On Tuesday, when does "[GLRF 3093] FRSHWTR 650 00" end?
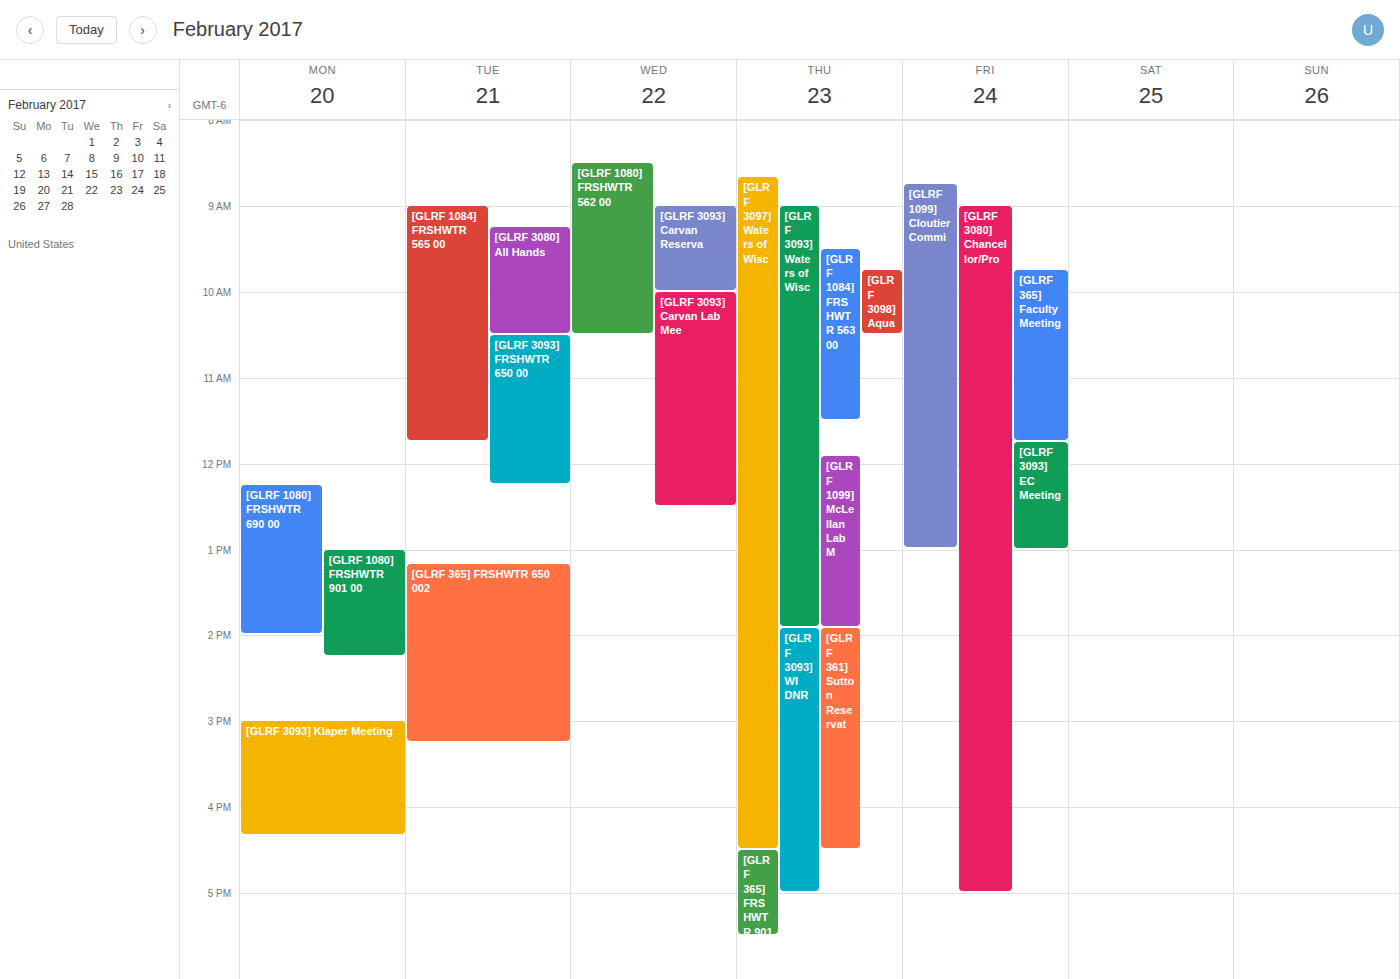
12:15 PM